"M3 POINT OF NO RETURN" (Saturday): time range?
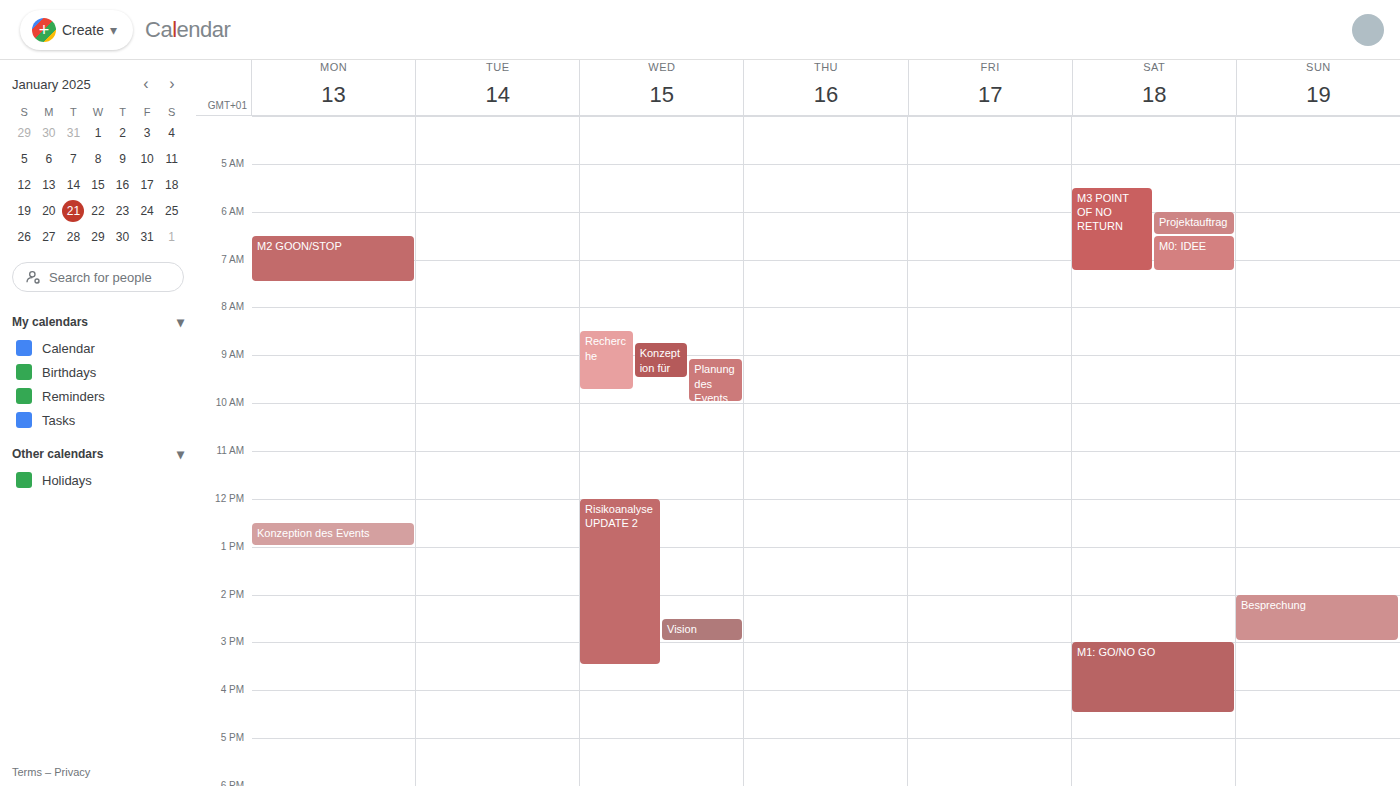
5:30 AM to 7:15 AM